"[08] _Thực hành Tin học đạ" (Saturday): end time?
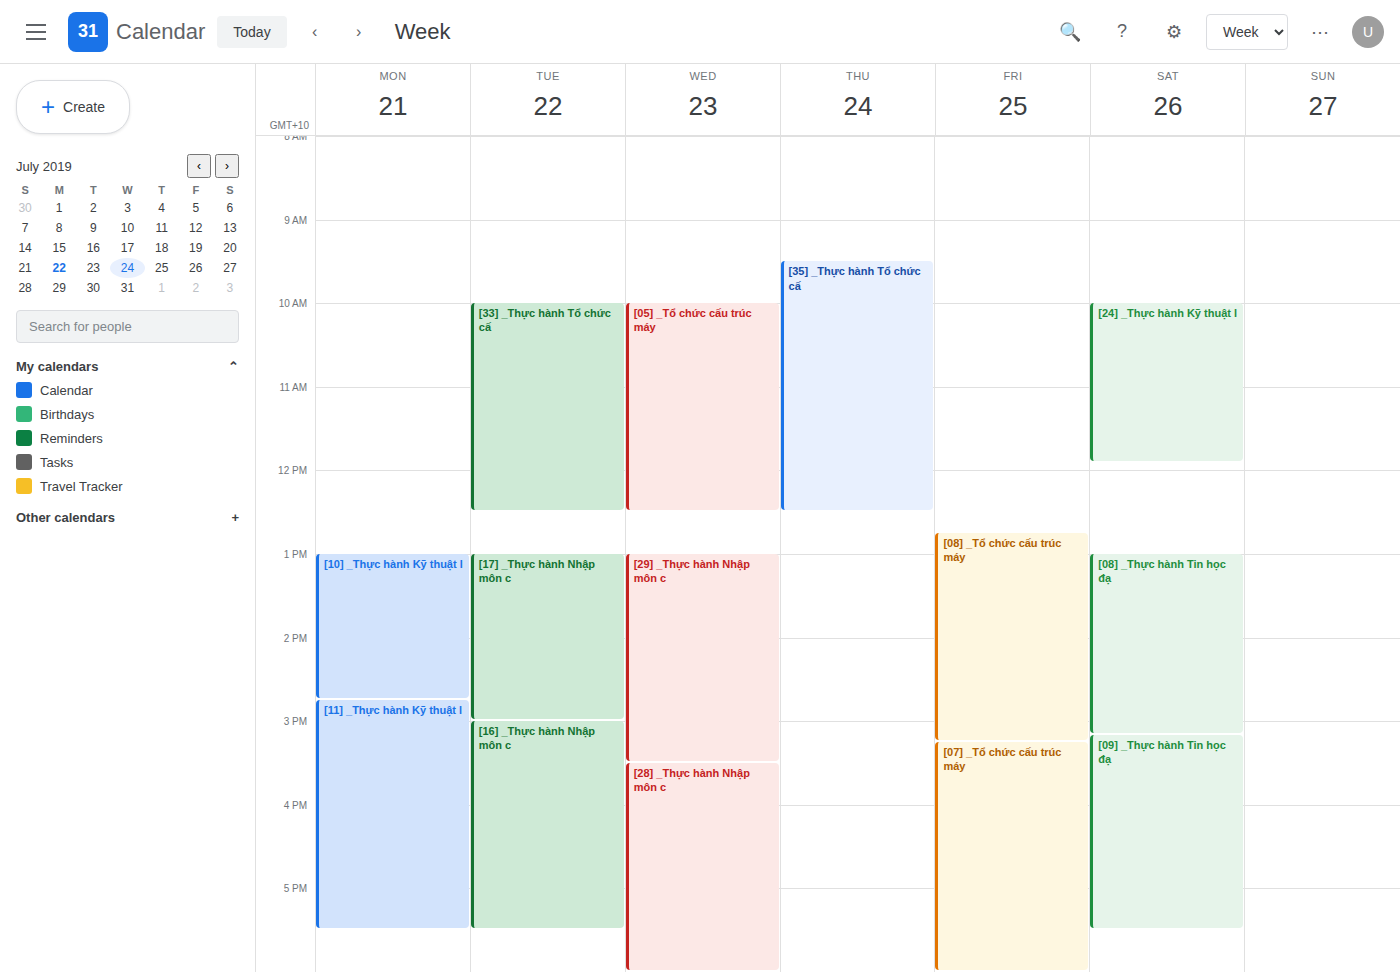
15:10